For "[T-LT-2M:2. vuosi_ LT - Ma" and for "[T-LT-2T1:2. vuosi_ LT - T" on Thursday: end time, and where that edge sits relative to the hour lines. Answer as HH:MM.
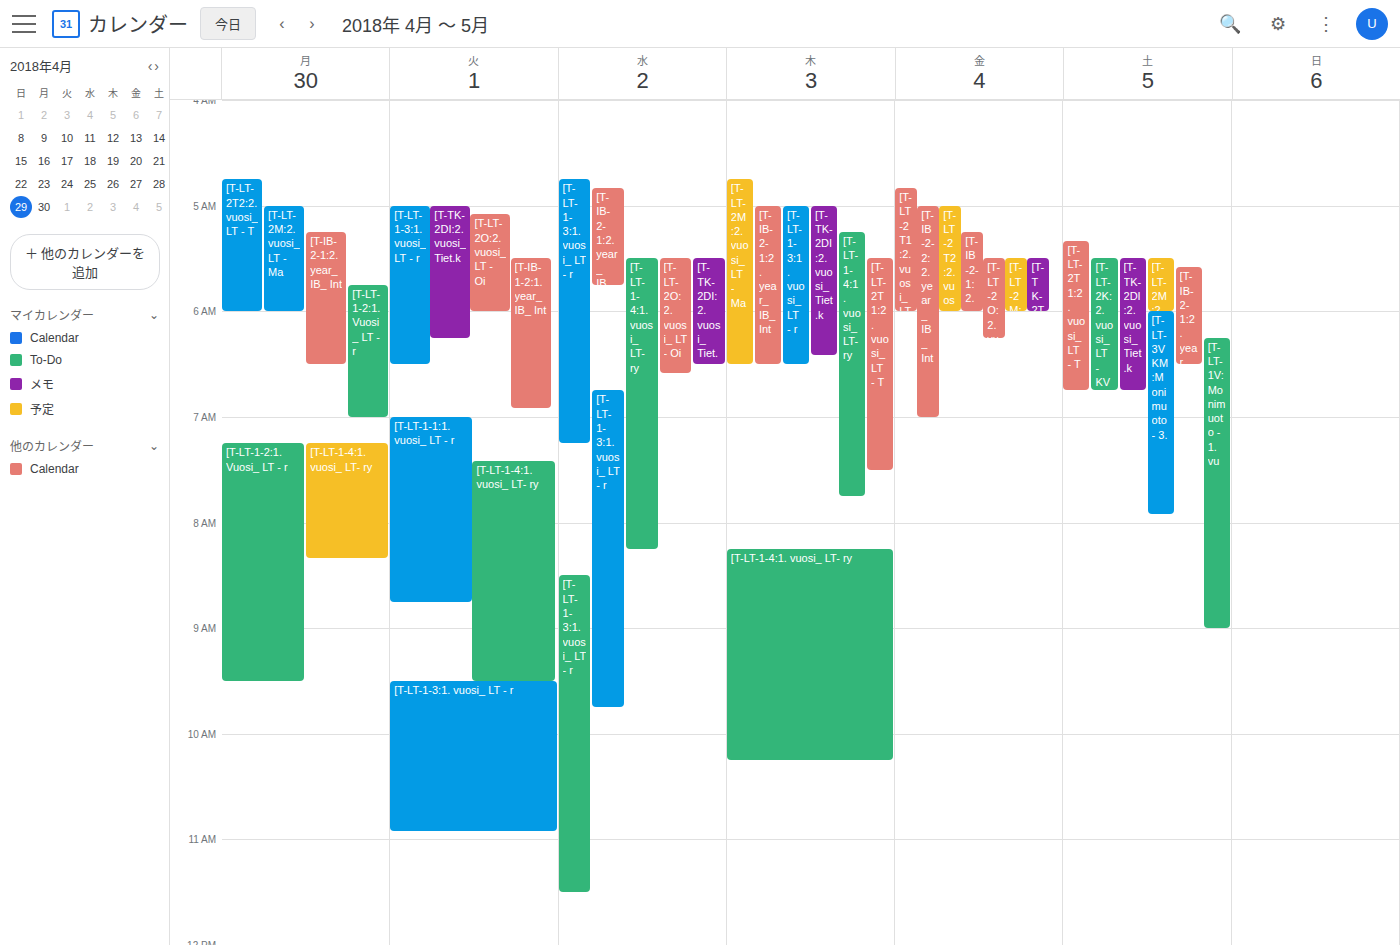
"[T-LT-2M:2. vuosi_ LT - Ma": 06:30, halfway between the 06:00 and 07:00 lines. "[T-LT-2T1:2. vuosi_ LT - T": 07:30, halfway between the 07:00 and 08:00 lines.